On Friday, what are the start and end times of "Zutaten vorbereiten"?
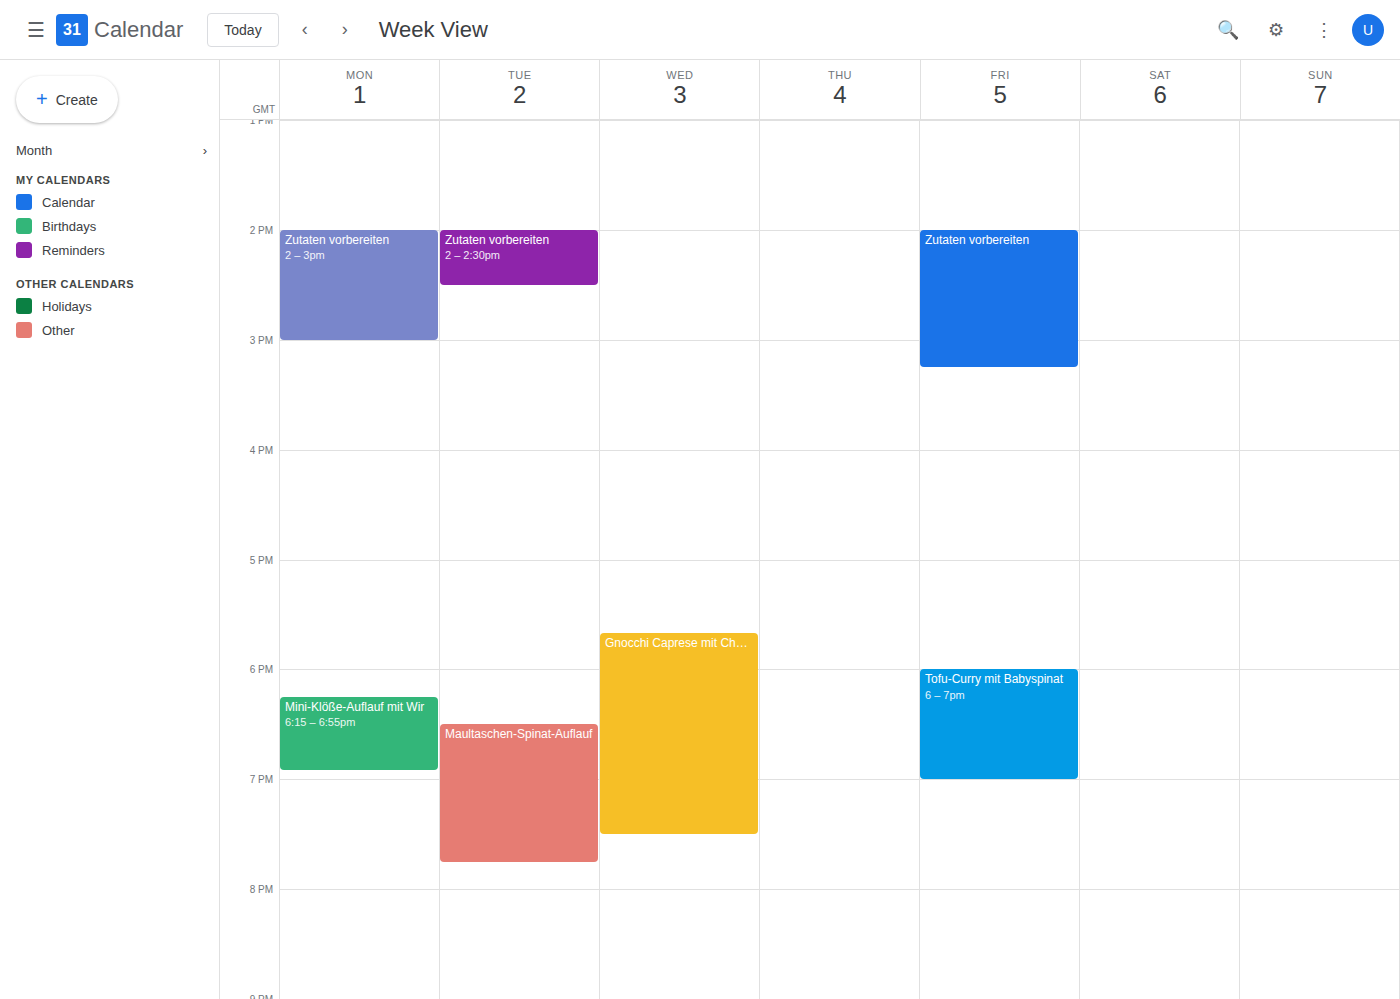
14:00 to 15:15